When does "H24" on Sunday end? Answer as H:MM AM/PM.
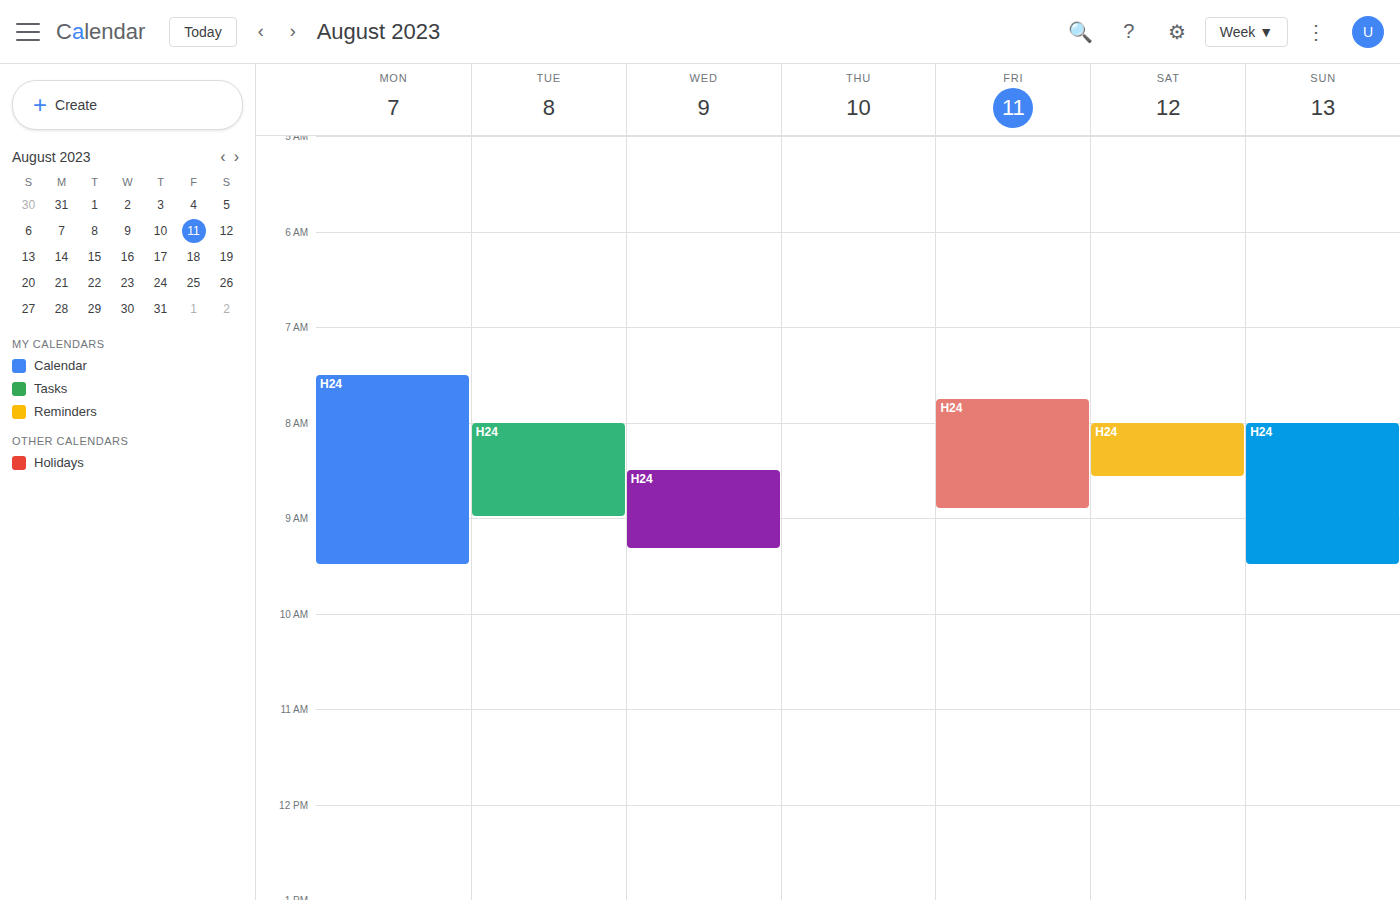
9:30 AM